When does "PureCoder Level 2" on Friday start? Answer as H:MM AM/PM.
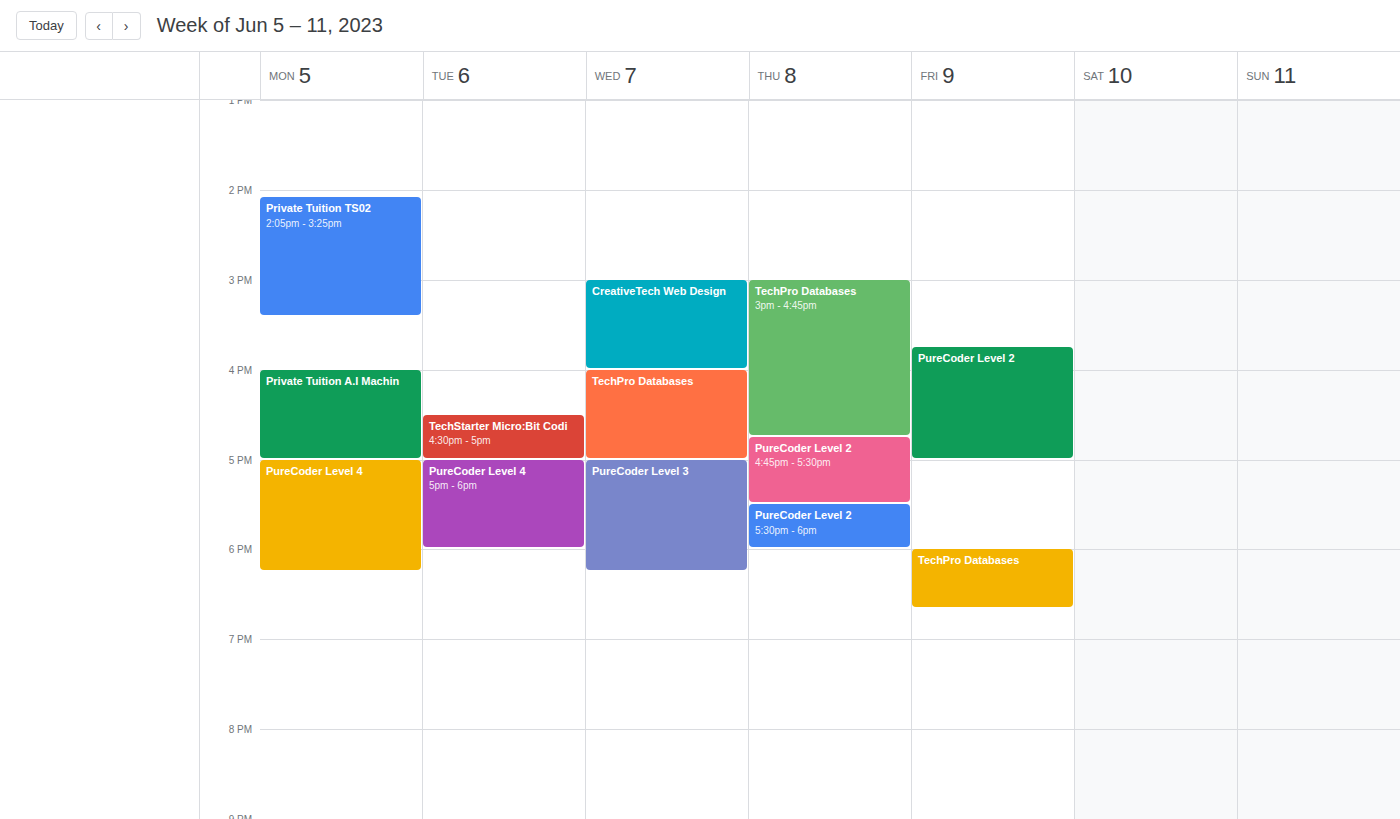
3:45 PM